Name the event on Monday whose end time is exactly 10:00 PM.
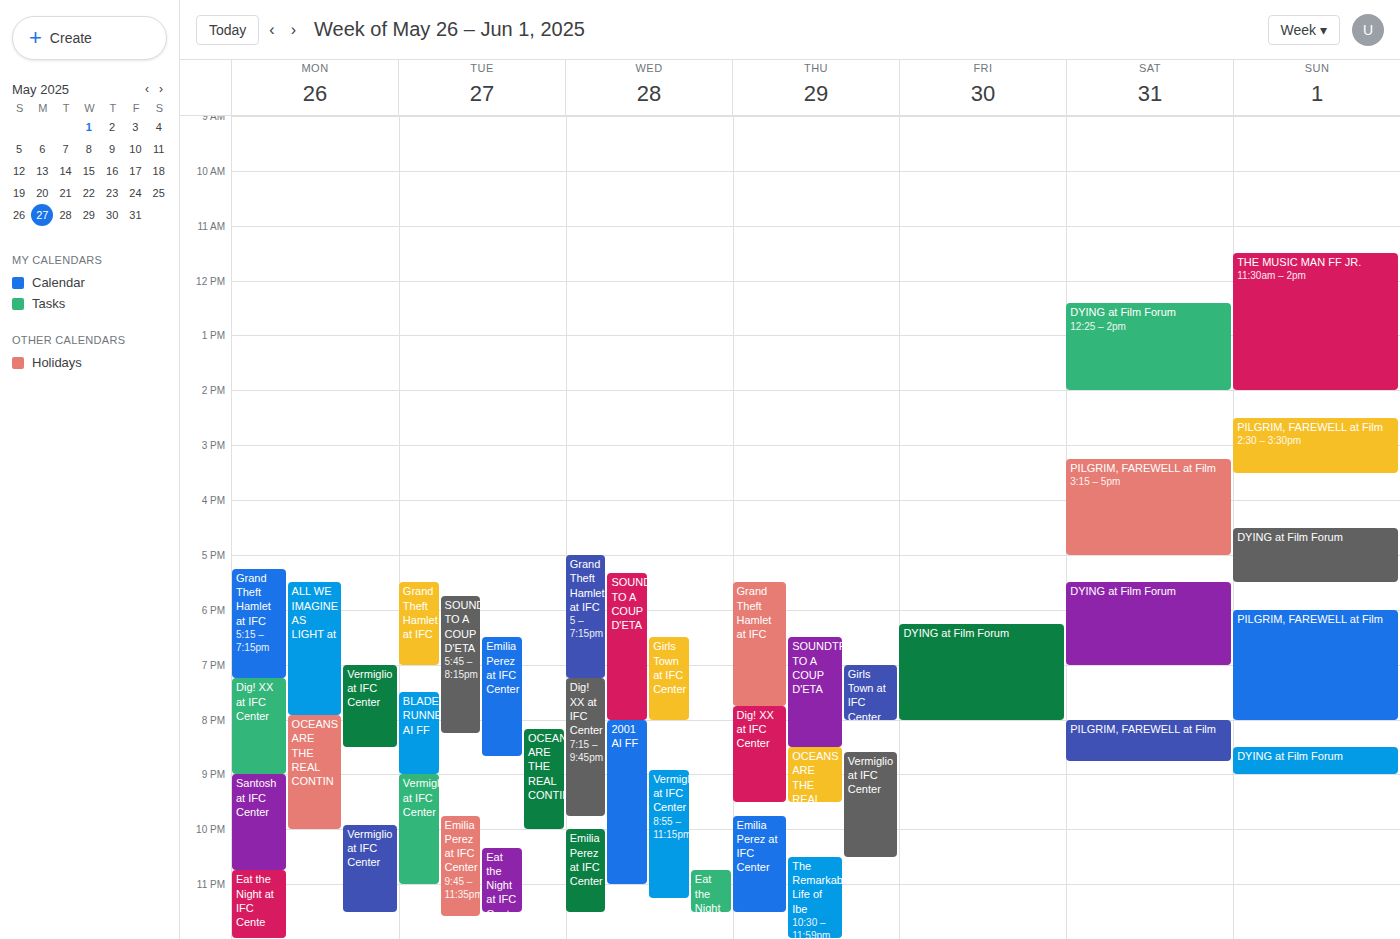
"OCEANS ARE THE REAL CONTIN"